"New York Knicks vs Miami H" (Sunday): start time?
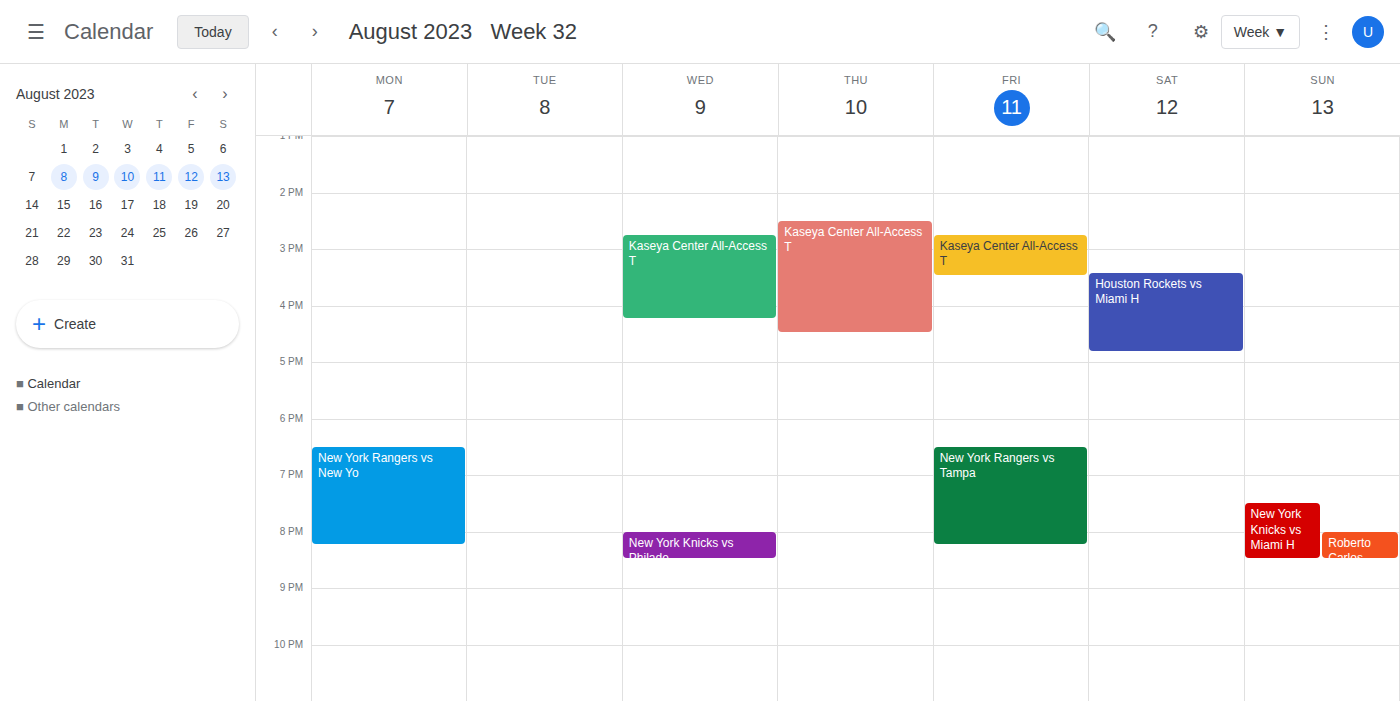
7:30 PM